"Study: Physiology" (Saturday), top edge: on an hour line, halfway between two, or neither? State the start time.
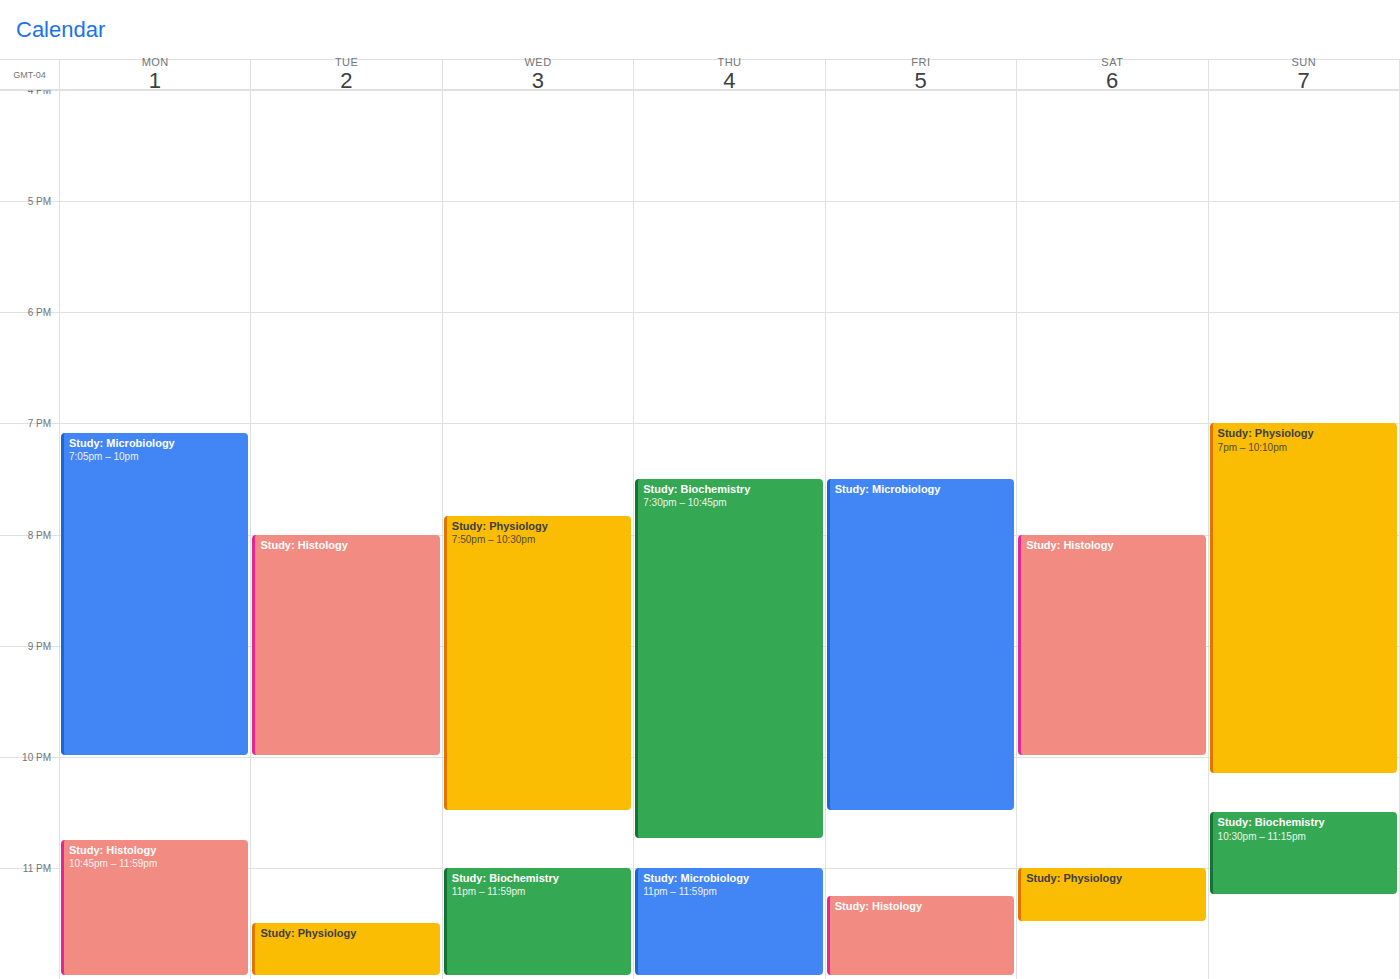
11:00 PM -- exactly on the 11 PM line.